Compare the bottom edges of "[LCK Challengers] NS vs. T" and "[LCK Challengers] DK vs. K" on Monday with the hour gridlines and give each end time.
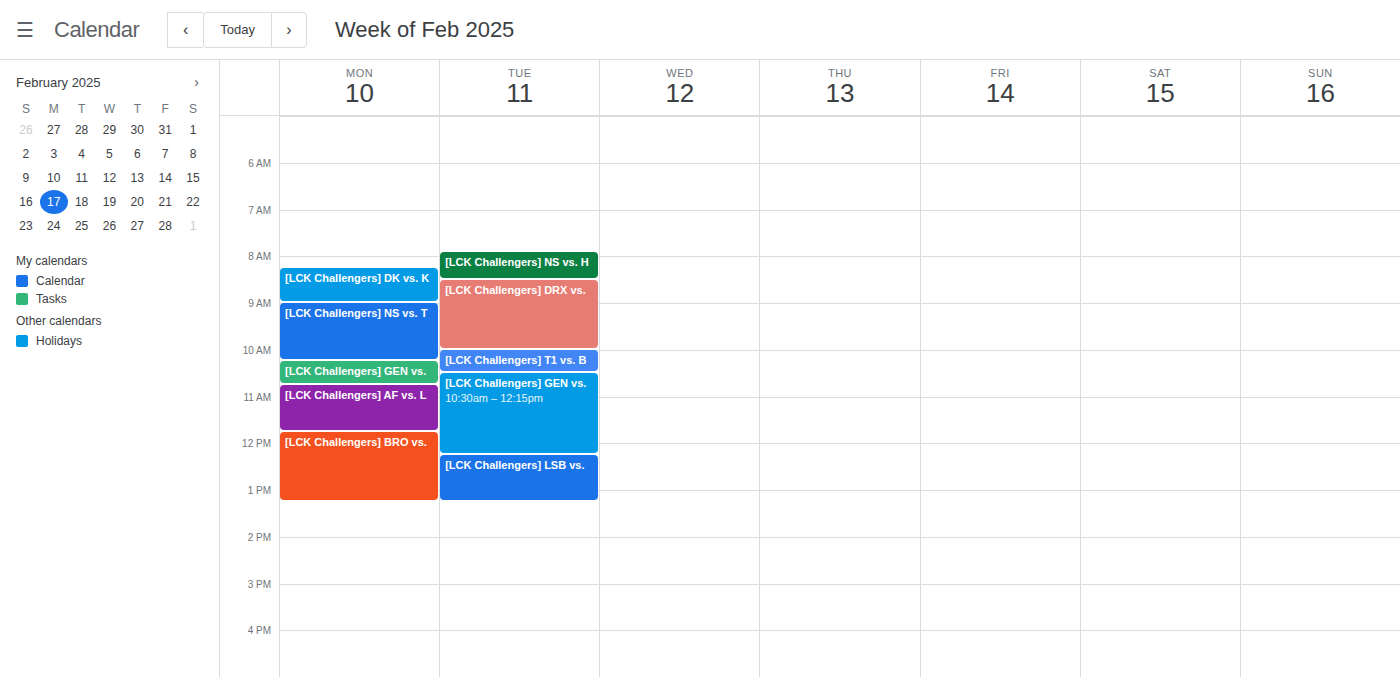
"[LCK Challengers] NS vs. T": 10:15 AM, neither: a quarter of the way from the 10 AM line to the 11 AM line. "[LCK Challengers] DK vs. K": 9:00 AM, exactly on the 9 AM line.